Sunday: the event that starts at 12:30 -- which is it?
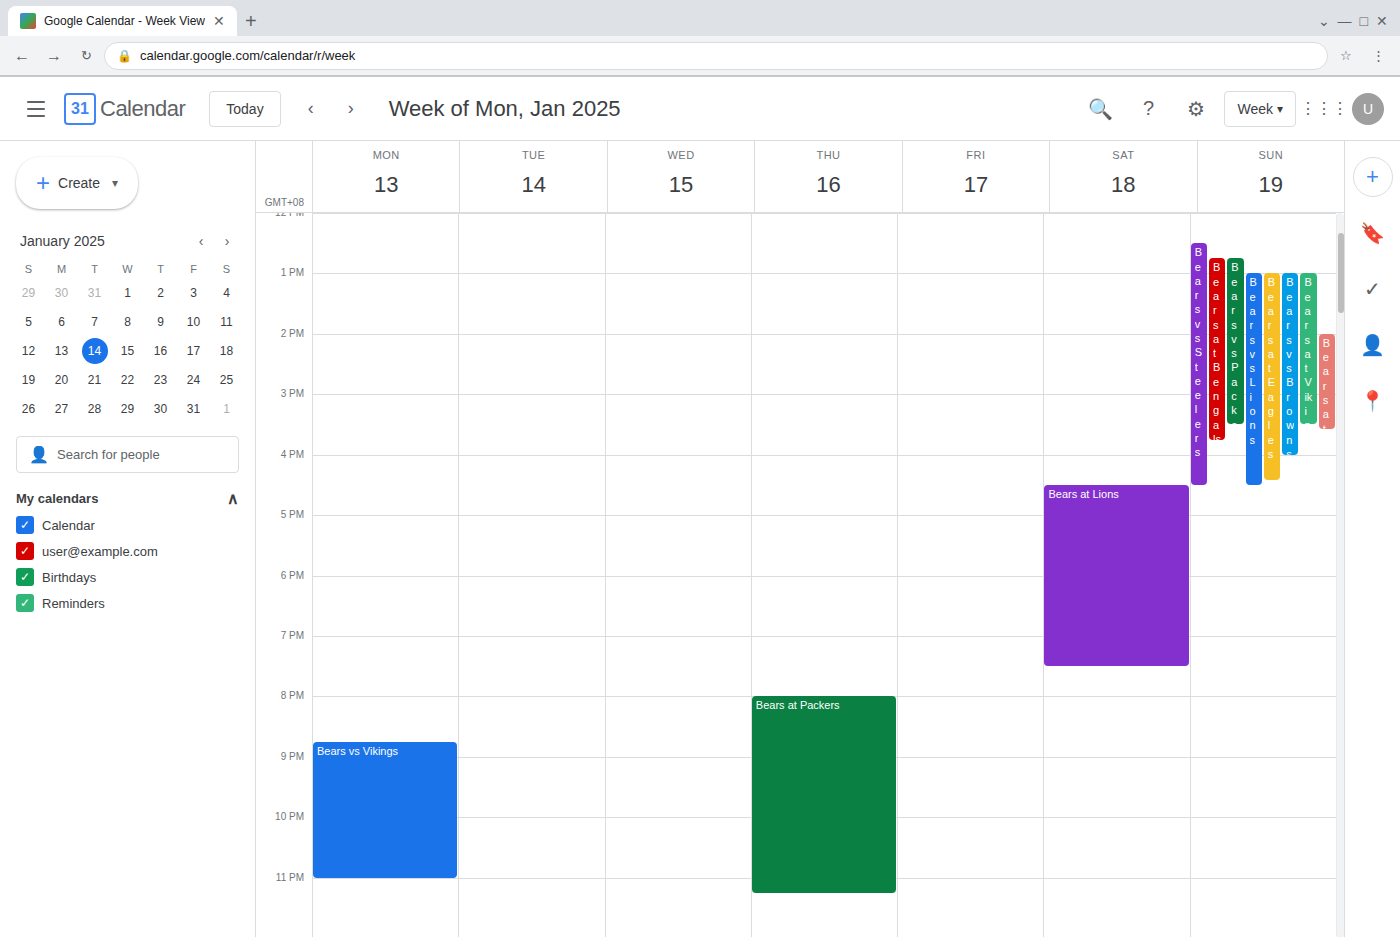
"Bears vs Steelers"